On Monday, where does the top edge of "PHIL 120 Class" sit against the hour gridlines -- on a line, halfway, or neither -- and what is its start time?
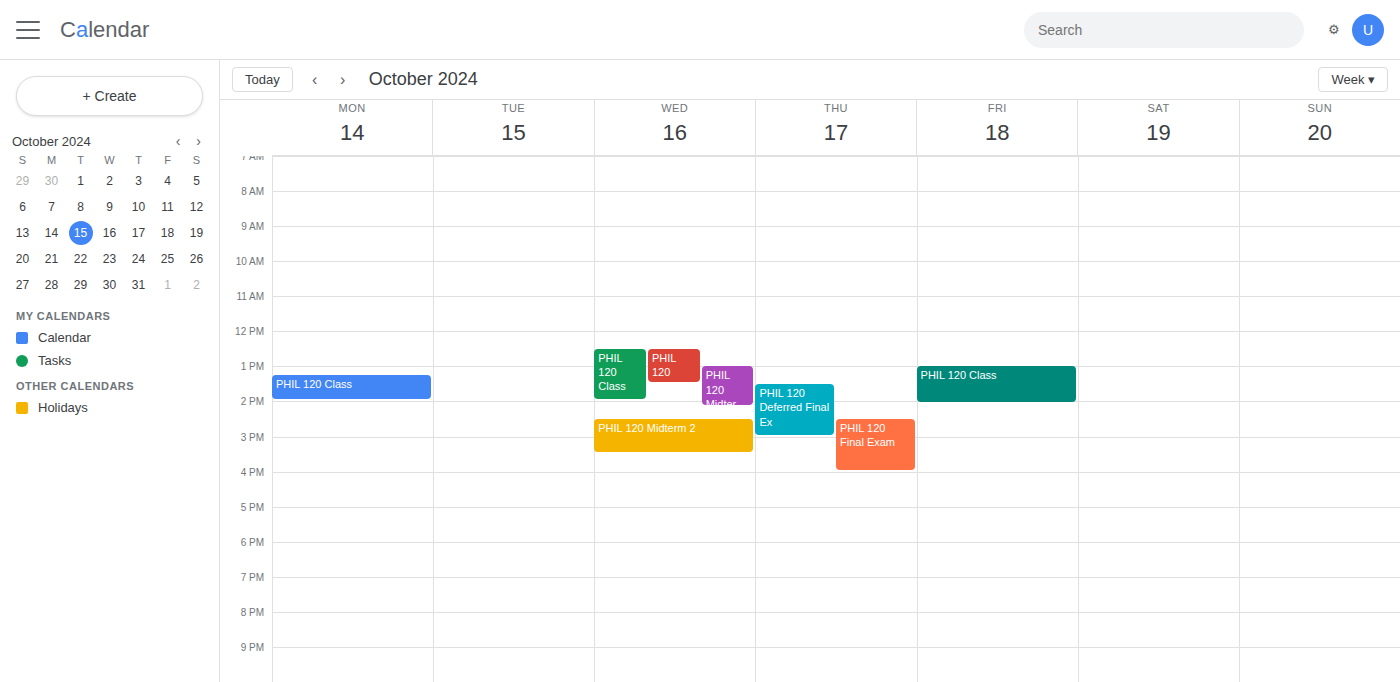
1:15 PM -- neither: a quarter of the way from the 1 PM line to the 2 PM line.